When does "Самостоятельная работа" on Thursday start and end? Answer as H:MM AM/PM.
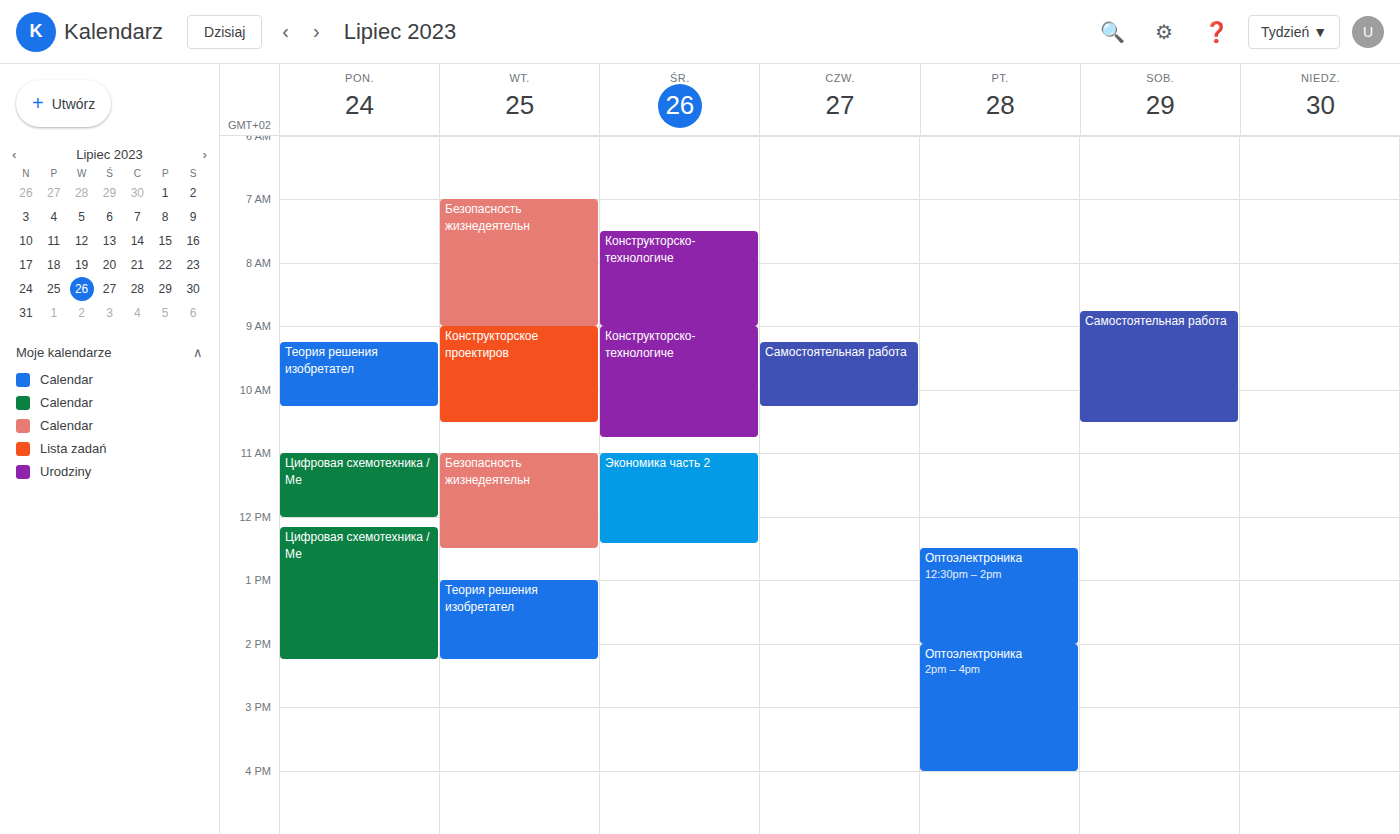
9:15 AM to 10:15 AM